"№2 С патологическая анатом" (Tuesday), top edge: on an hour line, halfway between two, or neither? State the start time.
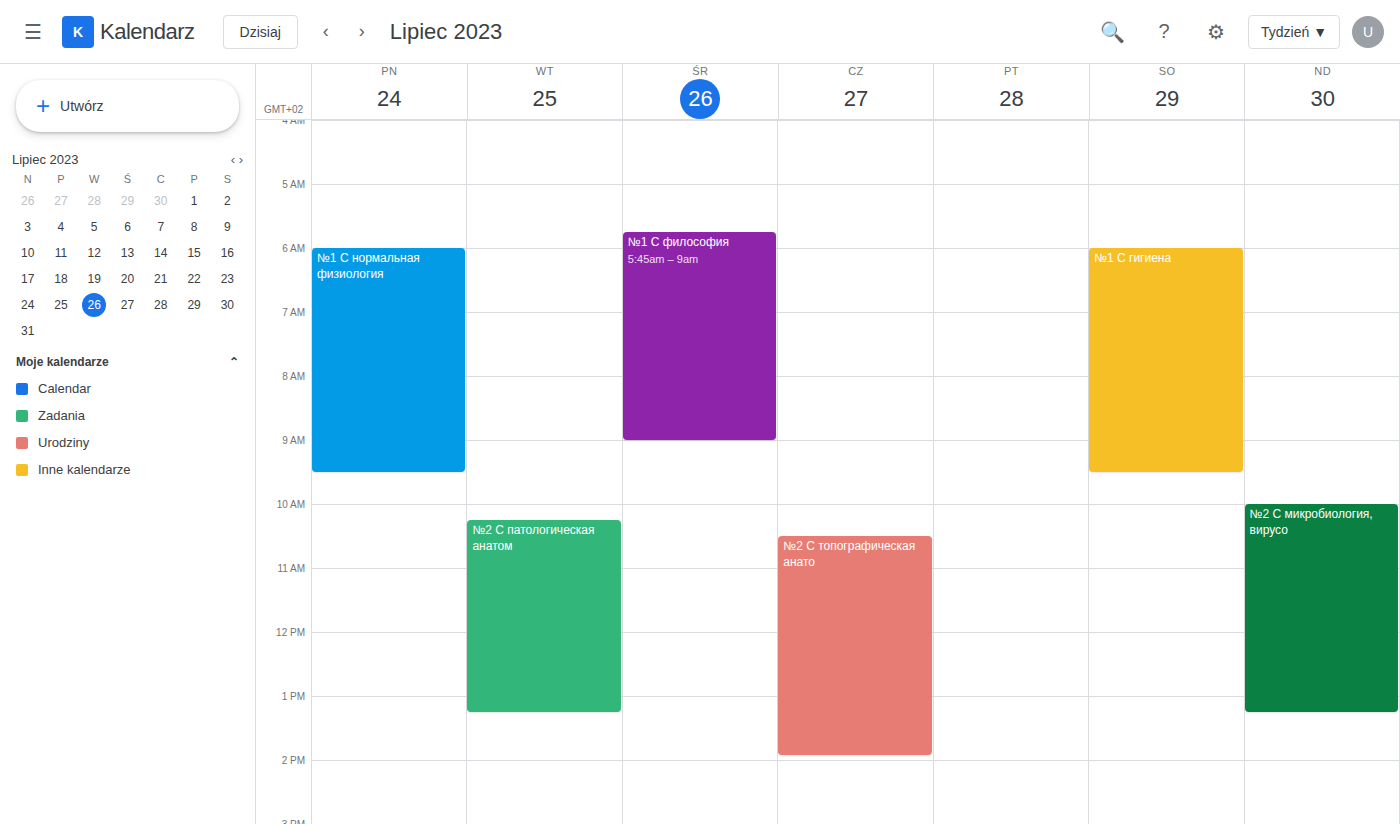
10:15 -- neither: a quarter of the way from the 10:00 line to the 11:00 line.